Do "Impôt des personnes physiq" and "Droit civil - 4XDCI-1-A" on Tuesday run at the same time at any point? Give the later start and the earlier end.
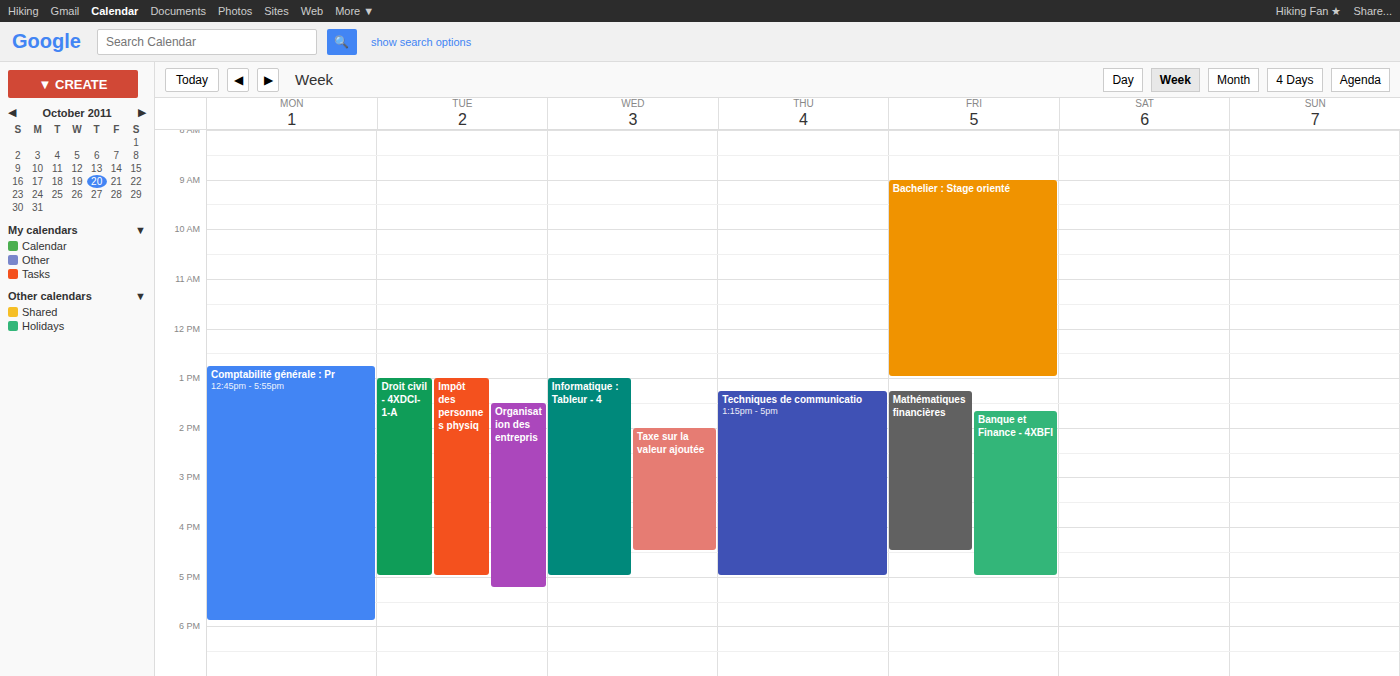
"Droit civil - 4XDCI-1-A" runs 1:00 PM to 5:00 PM, inside "Impôt des personnes physiq" -- they overlap.